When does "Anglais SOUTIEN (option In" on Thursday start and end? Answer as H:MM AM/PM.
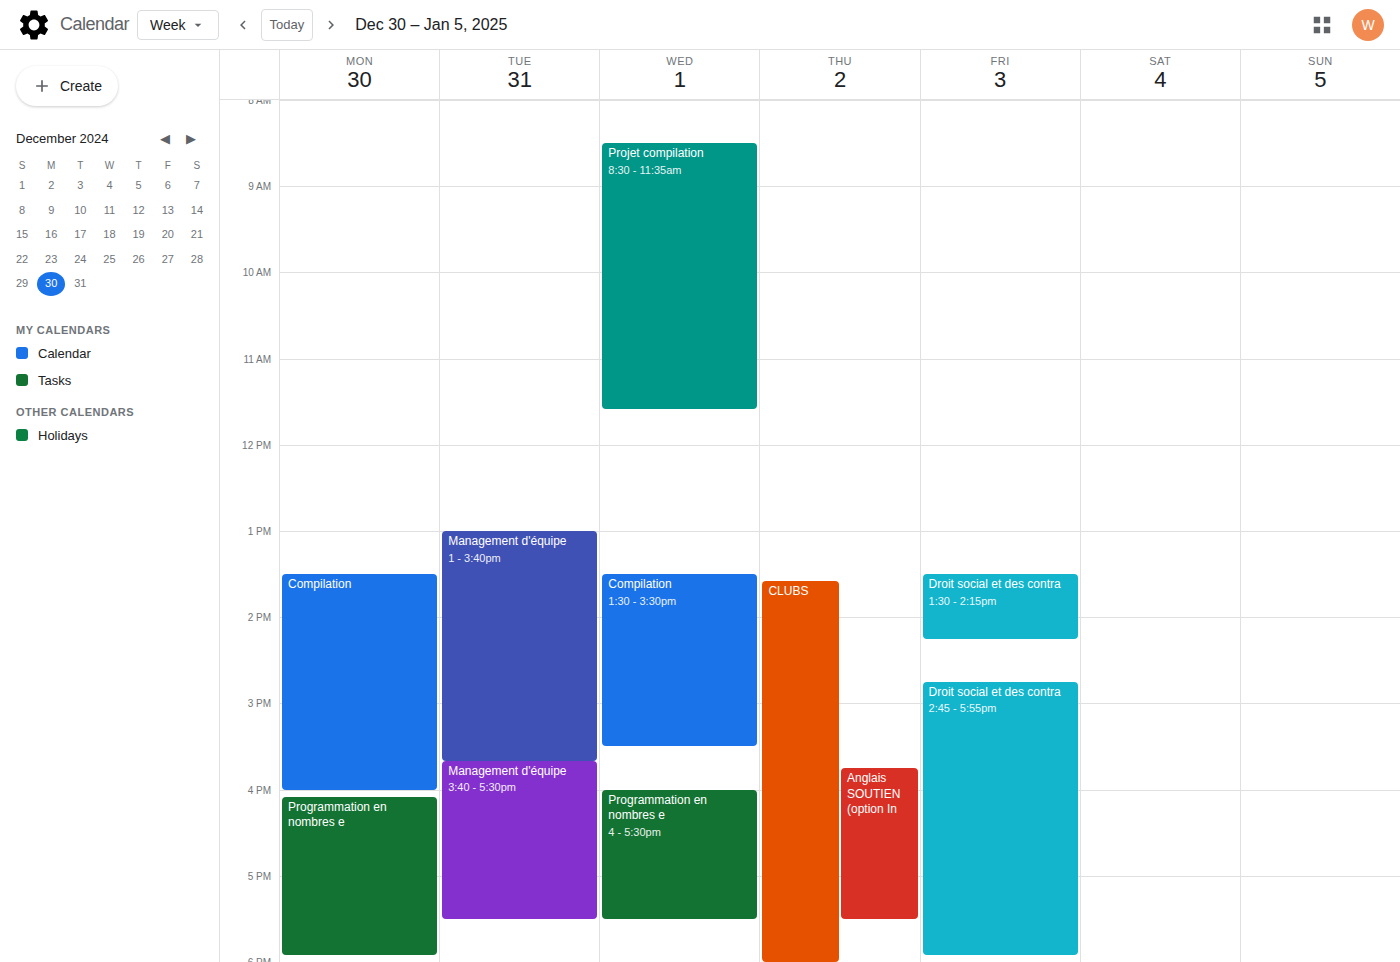
3:45 PM to 5:30 PM